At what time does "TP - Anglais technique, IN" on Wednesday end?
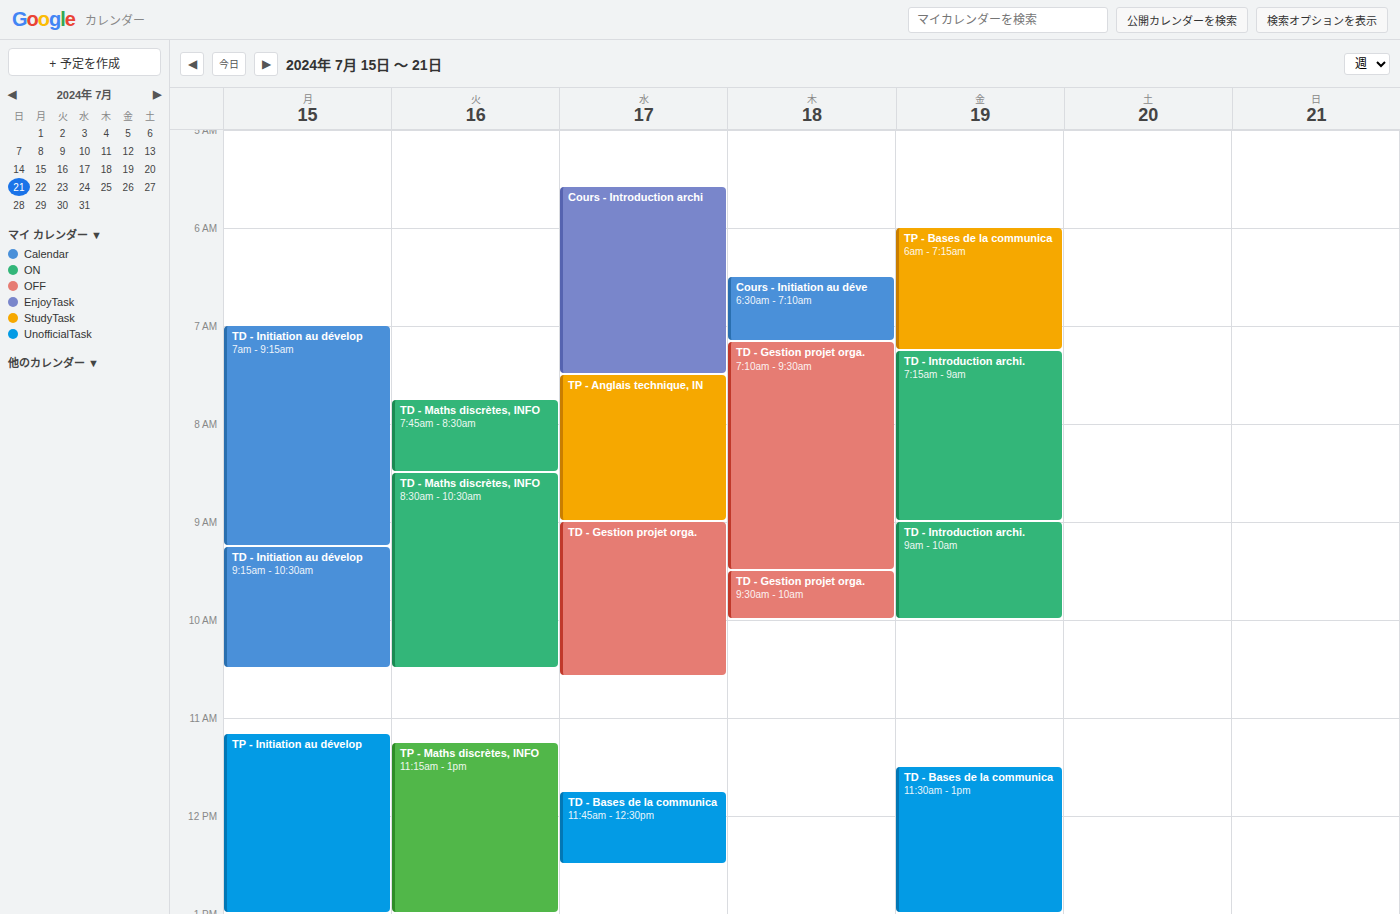
09:00